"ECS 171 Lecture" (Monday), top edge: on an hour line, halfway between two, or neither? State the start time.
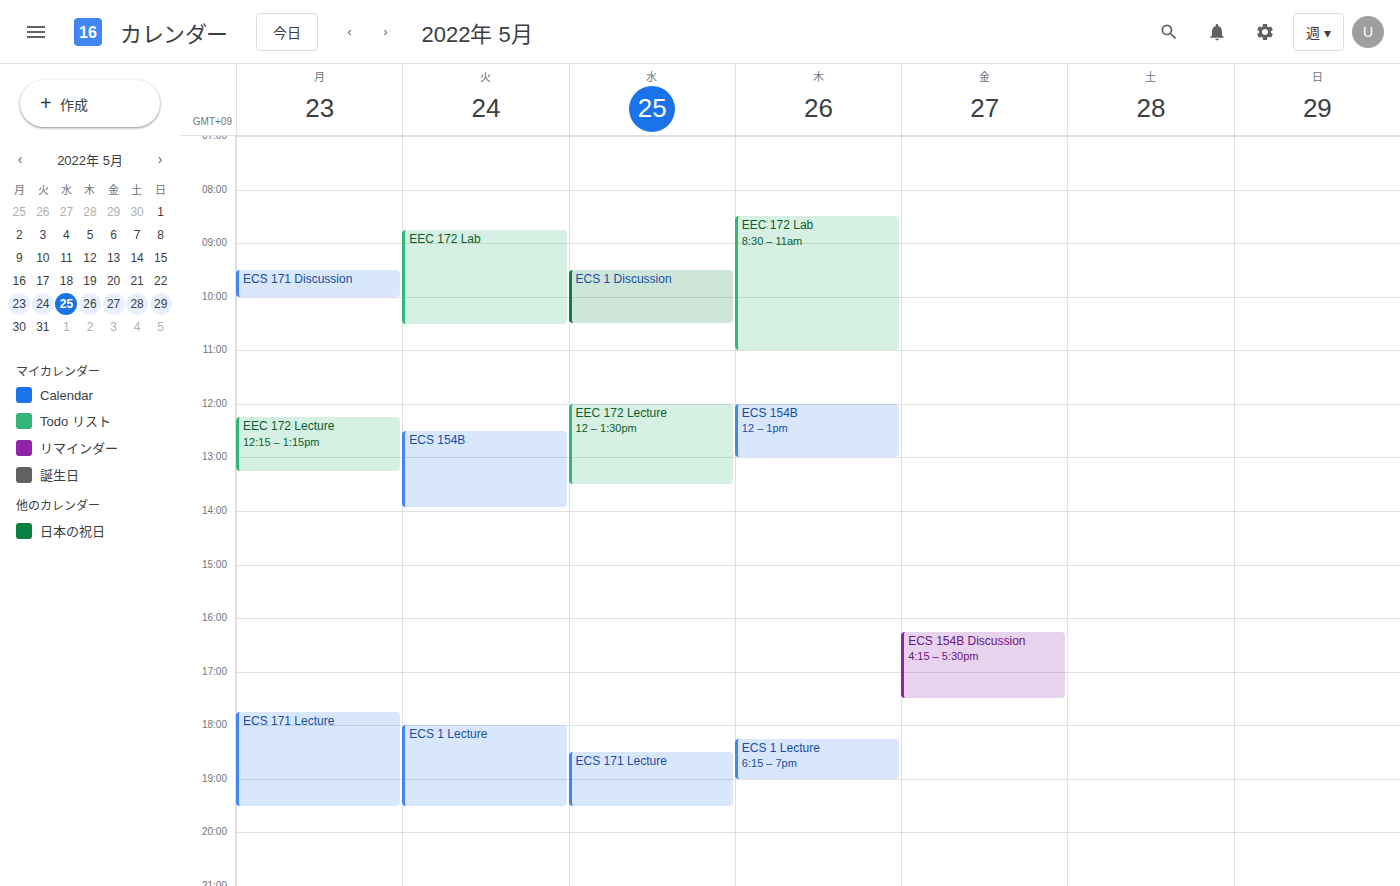
17:45 -- neither: three quarters of the way from the 17:00 line to the 18:00 line.